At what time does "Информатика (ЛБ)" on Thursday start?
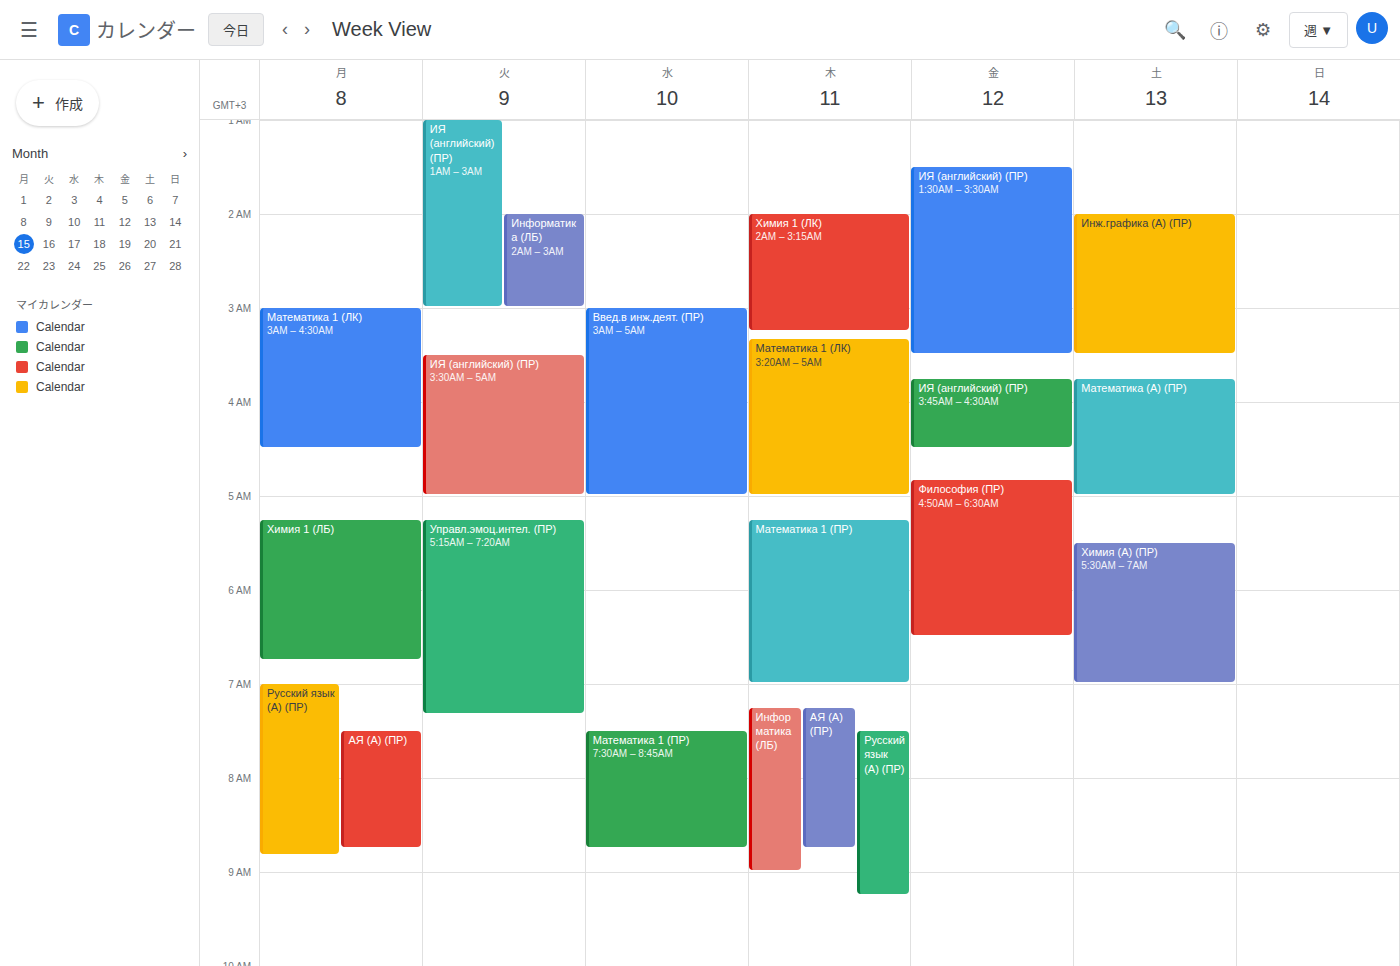
7:15 AM